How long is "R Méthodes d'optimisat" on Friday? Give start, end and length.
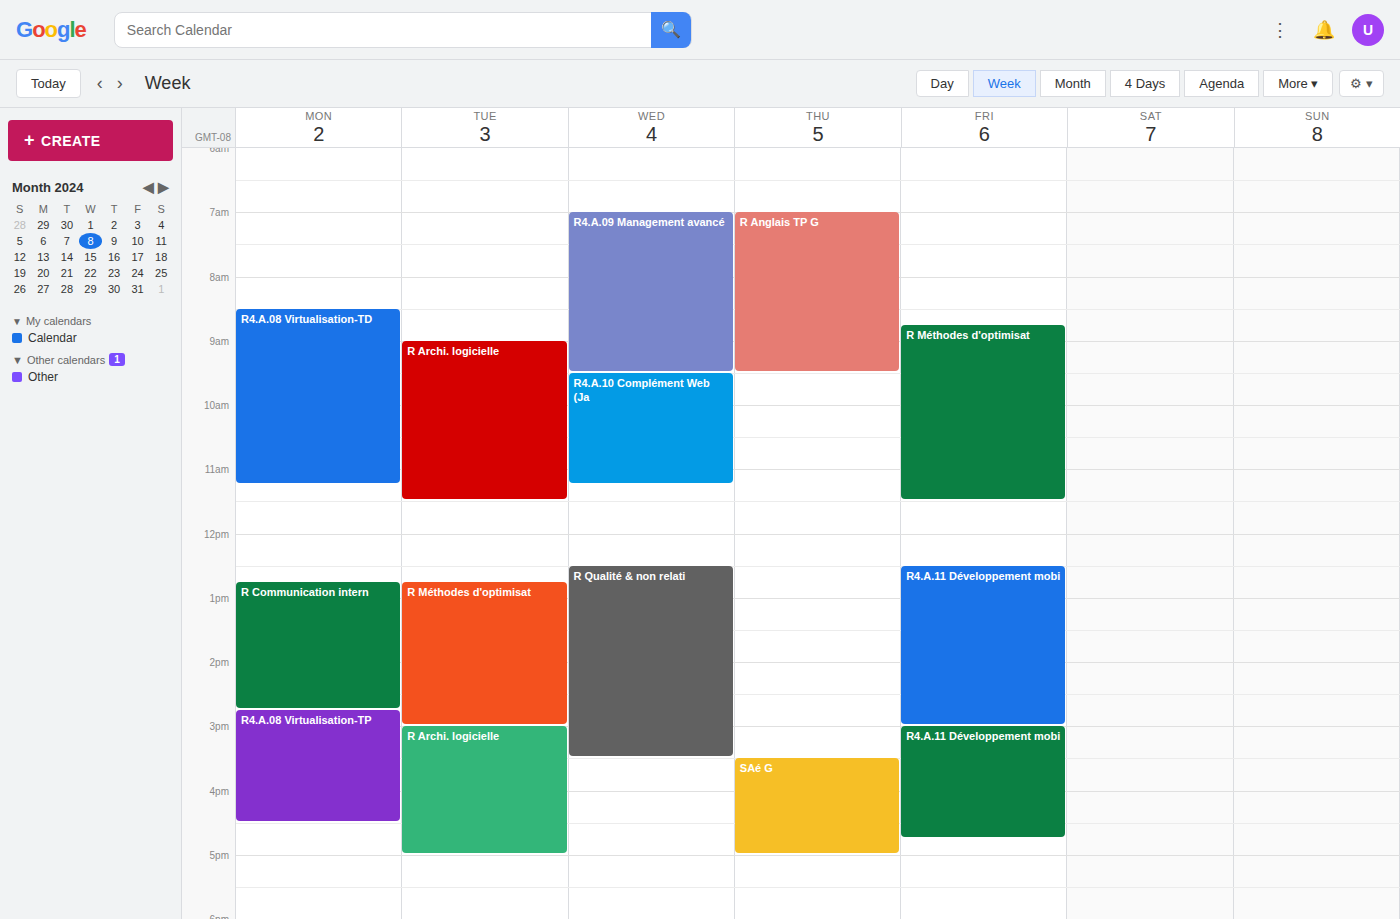
08:45 to 11:30, 2 hours 45 minutes